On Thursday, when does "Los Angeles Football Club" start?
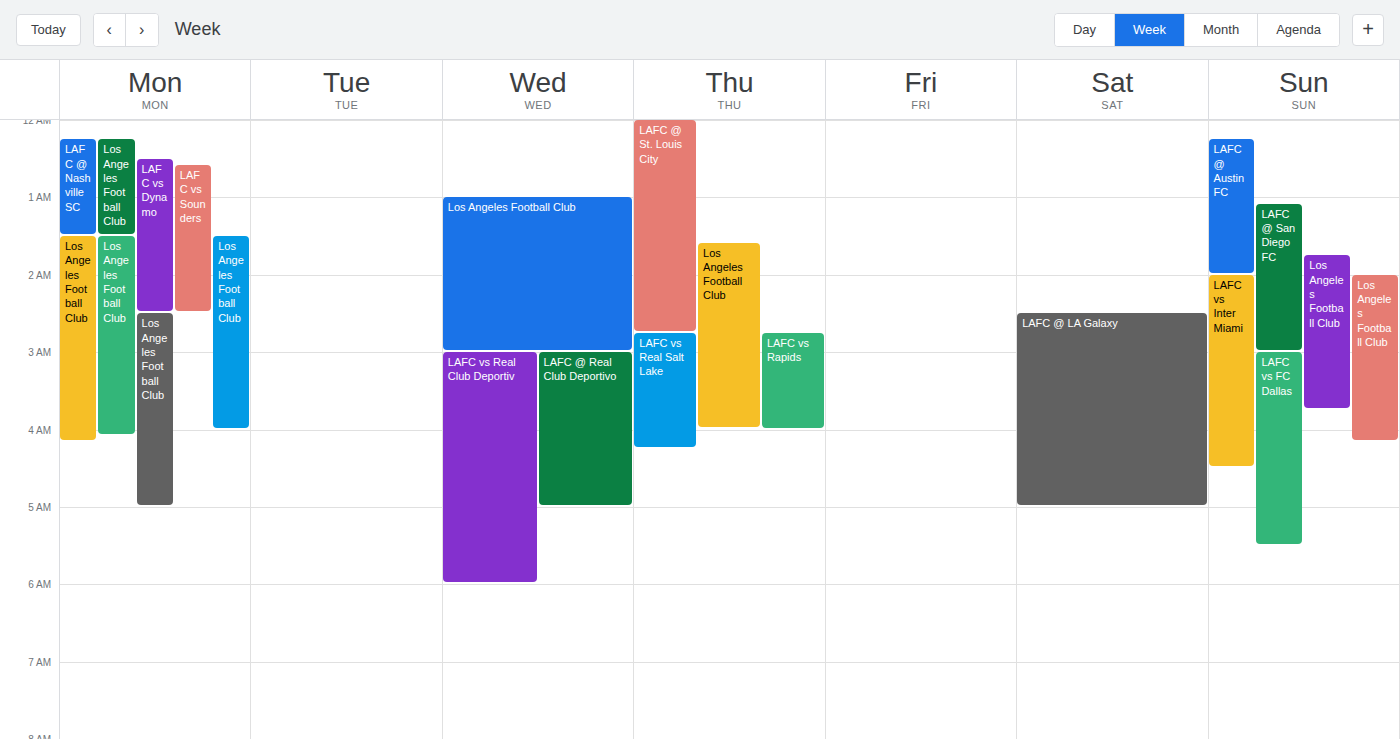
1:35 AM